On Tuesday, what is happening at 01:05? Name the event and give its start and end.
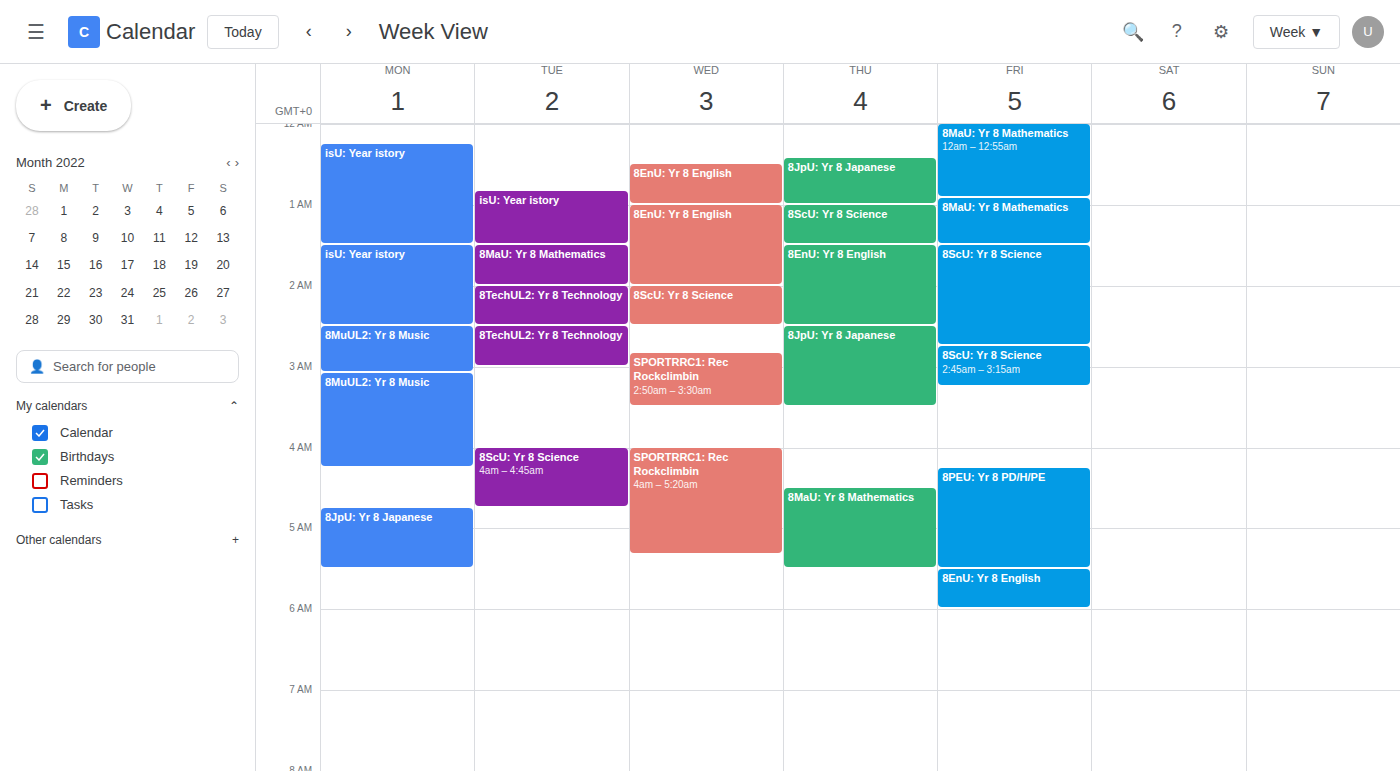
"isU: Year istory", 00:50 to 01:30